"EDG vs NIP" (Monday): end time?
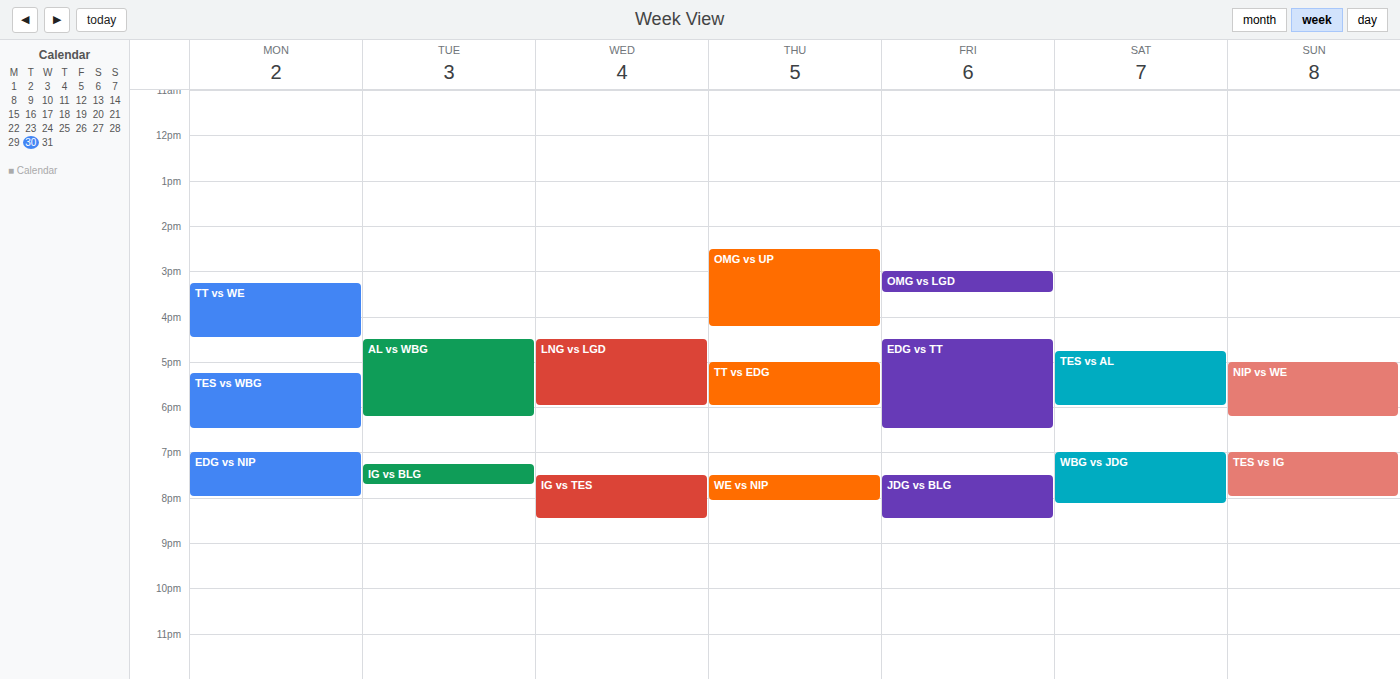
8:00 PM